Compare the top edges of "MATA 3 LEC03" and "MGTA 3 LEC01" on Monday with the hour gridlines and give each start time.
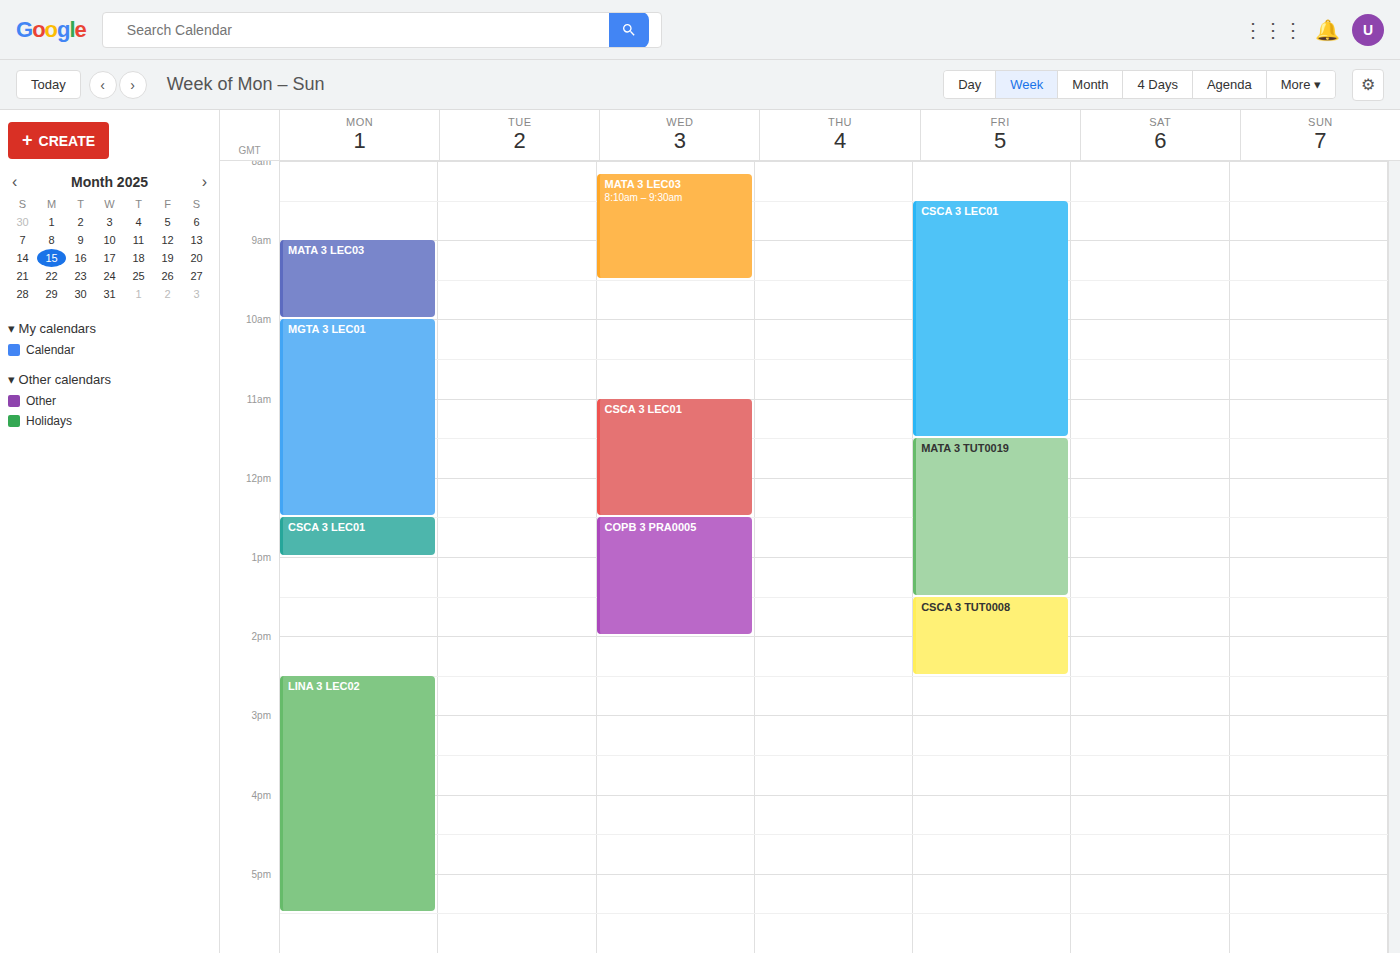
"MATA 3 LEC03": 9:00 AM, exactly on the 9 AM line. "MGTA 3 LEC01": 10:00 AM, exactly on the 10 AM line.